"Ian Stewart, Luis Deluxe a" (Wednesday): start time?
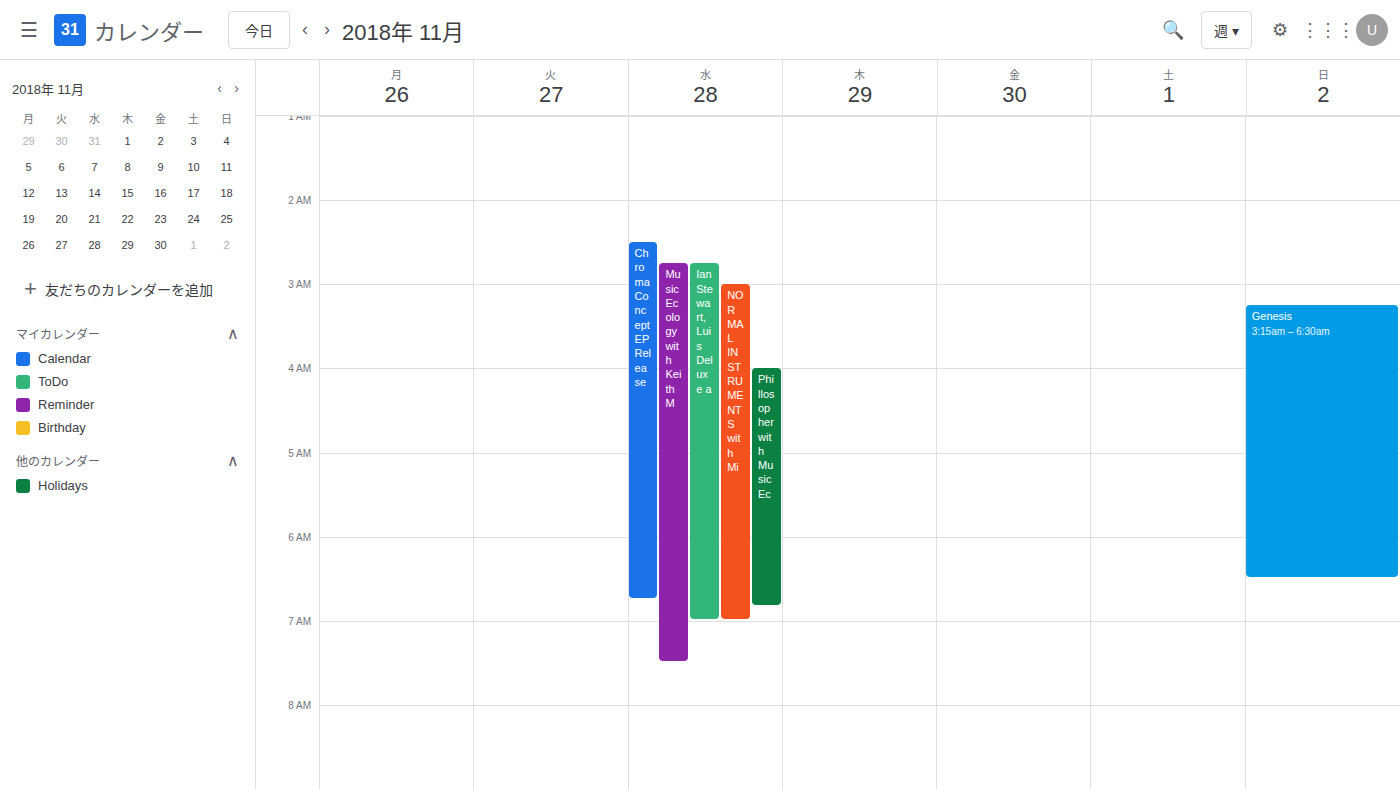
2:45 AM